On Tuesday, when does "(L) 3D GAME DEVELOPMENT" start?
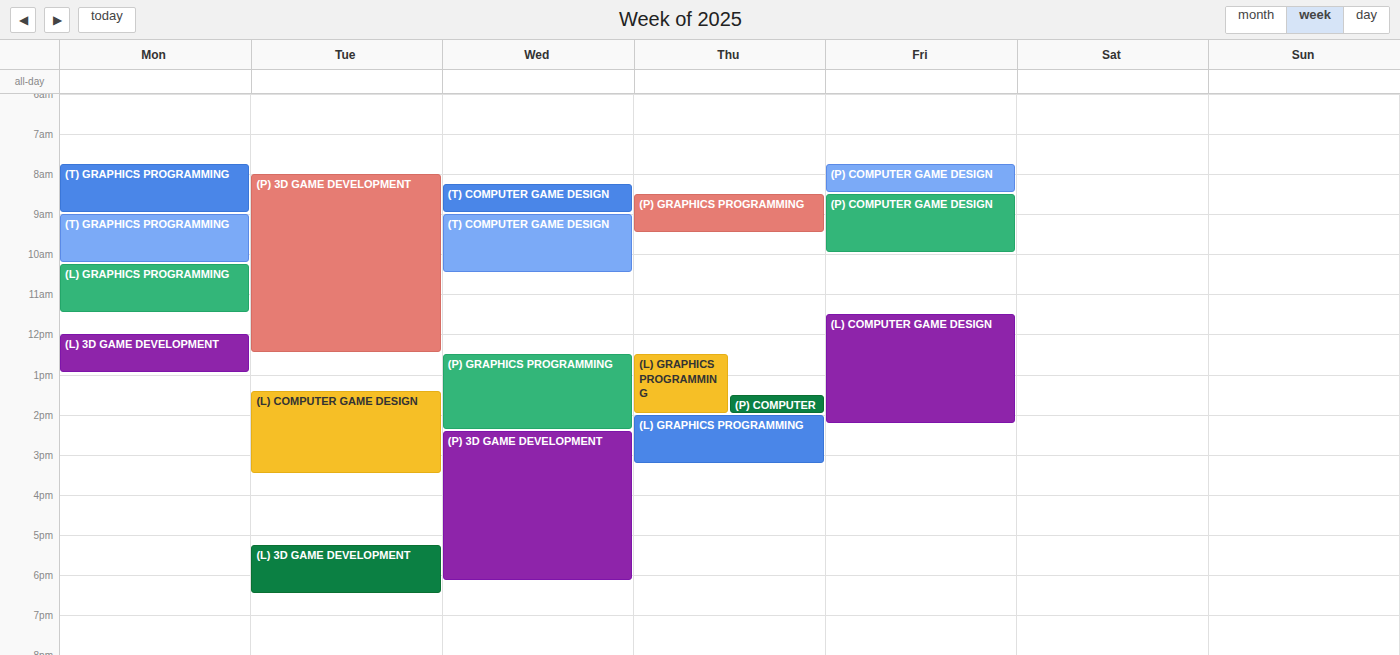
5:15 PM